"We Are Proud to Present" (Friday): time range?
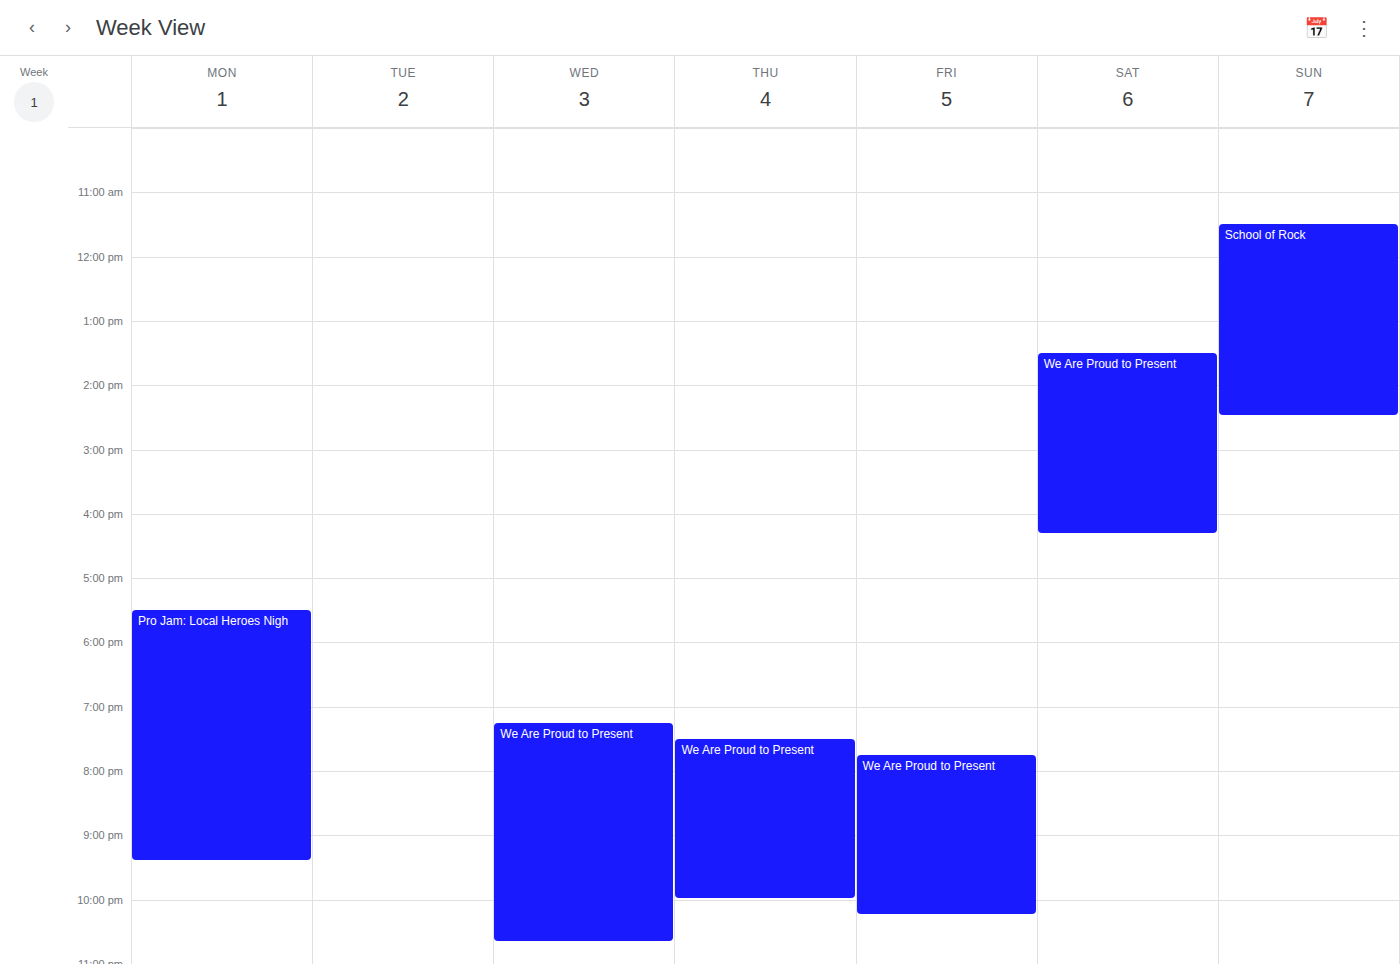
19:45 to 22:15